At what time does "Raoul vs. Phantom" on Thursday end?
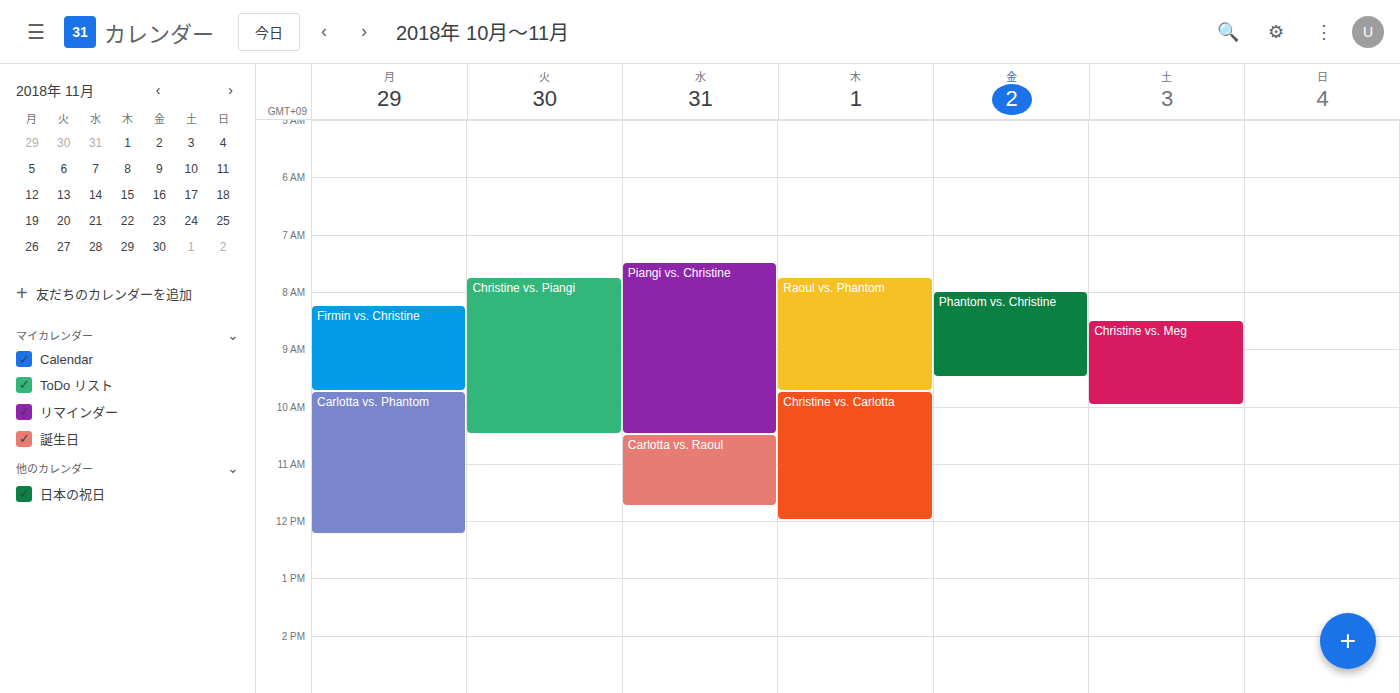
9:45 AM